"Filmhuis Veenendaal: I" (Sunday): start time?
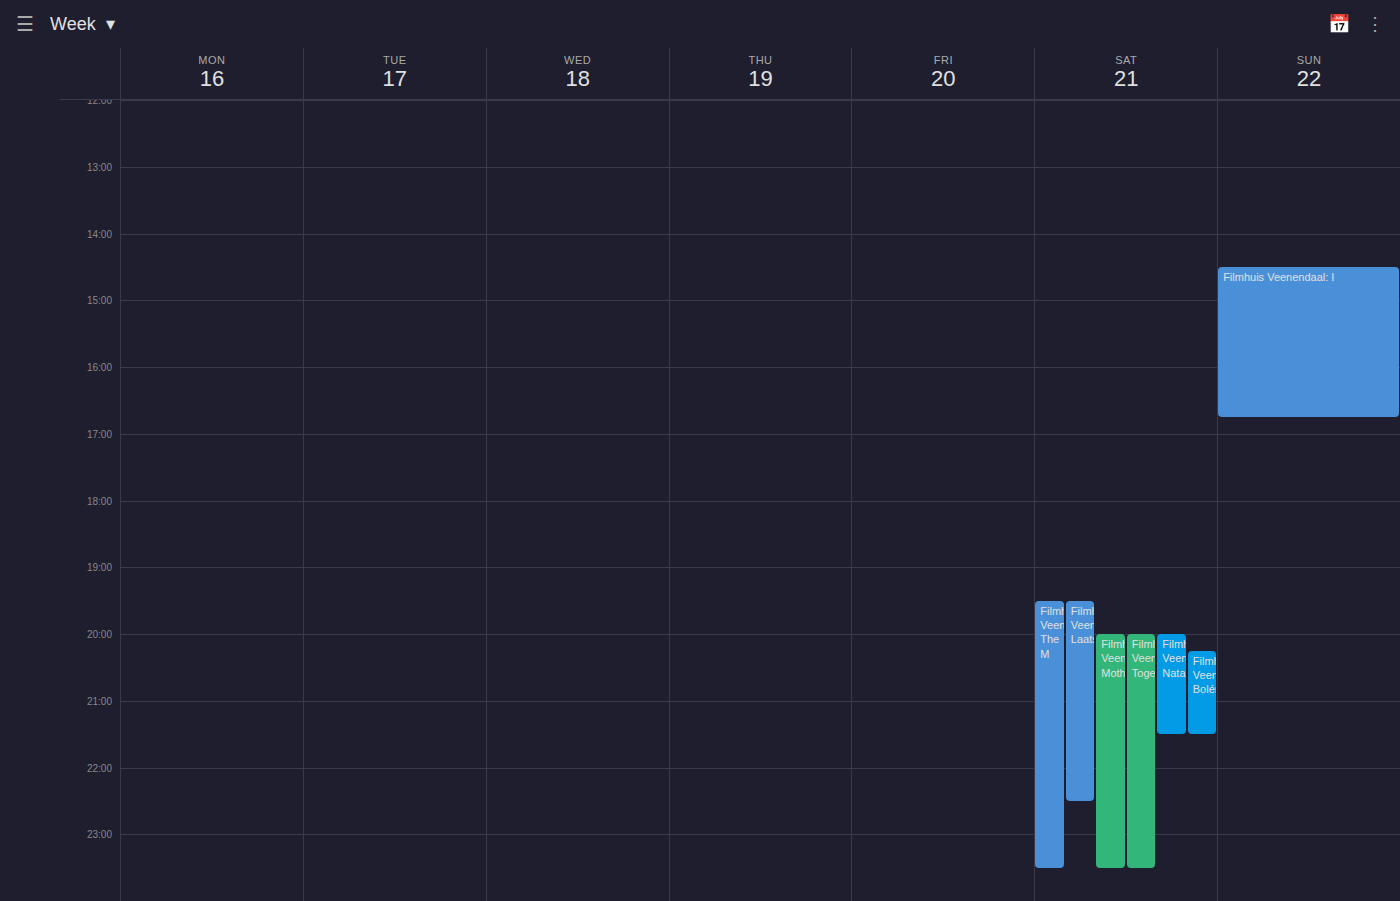
2:30 PM